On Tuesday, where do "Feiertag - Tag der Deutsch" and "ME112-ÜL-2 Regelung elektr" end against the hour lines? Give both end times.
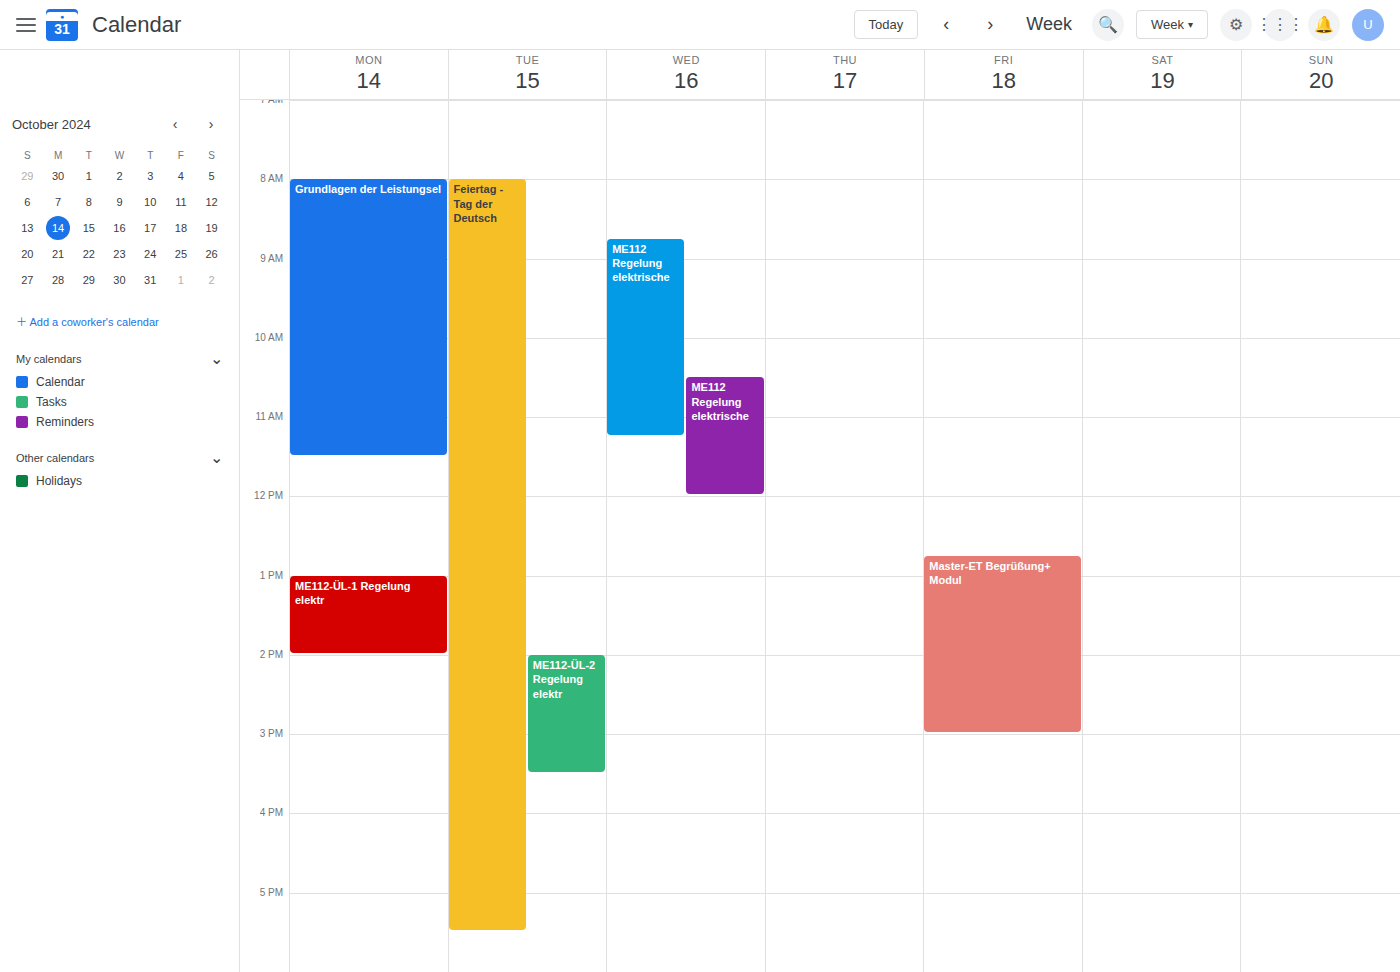
"Feiertag - Tag der Deutsch": 5:30 PM, halfway between the 5 PM and 6 PM lines. "ME112-ÜL-2 Regelung elektr": 3:30 PM, halfway between the 3 PM and 4 PM lines.